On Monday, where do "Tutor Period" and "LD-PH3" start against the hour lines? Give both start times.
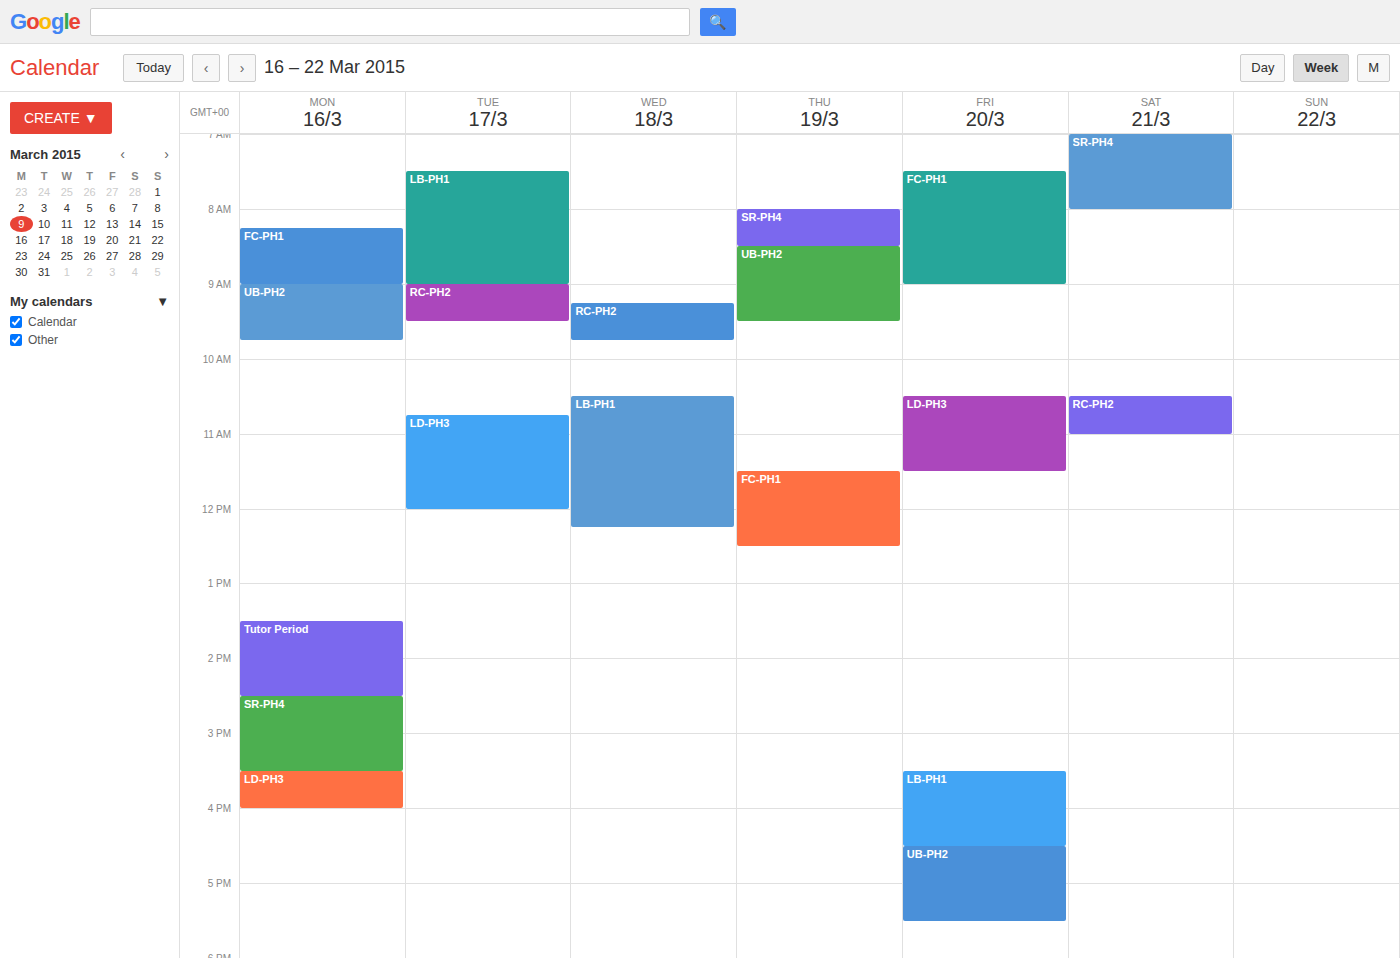
"Tutor Period": 1:30 PM, halfway between the 1 PM and 2 PM lines. "LD-PH3": 3:30 PM, halfway between the 3 PM and 4 PM lines.